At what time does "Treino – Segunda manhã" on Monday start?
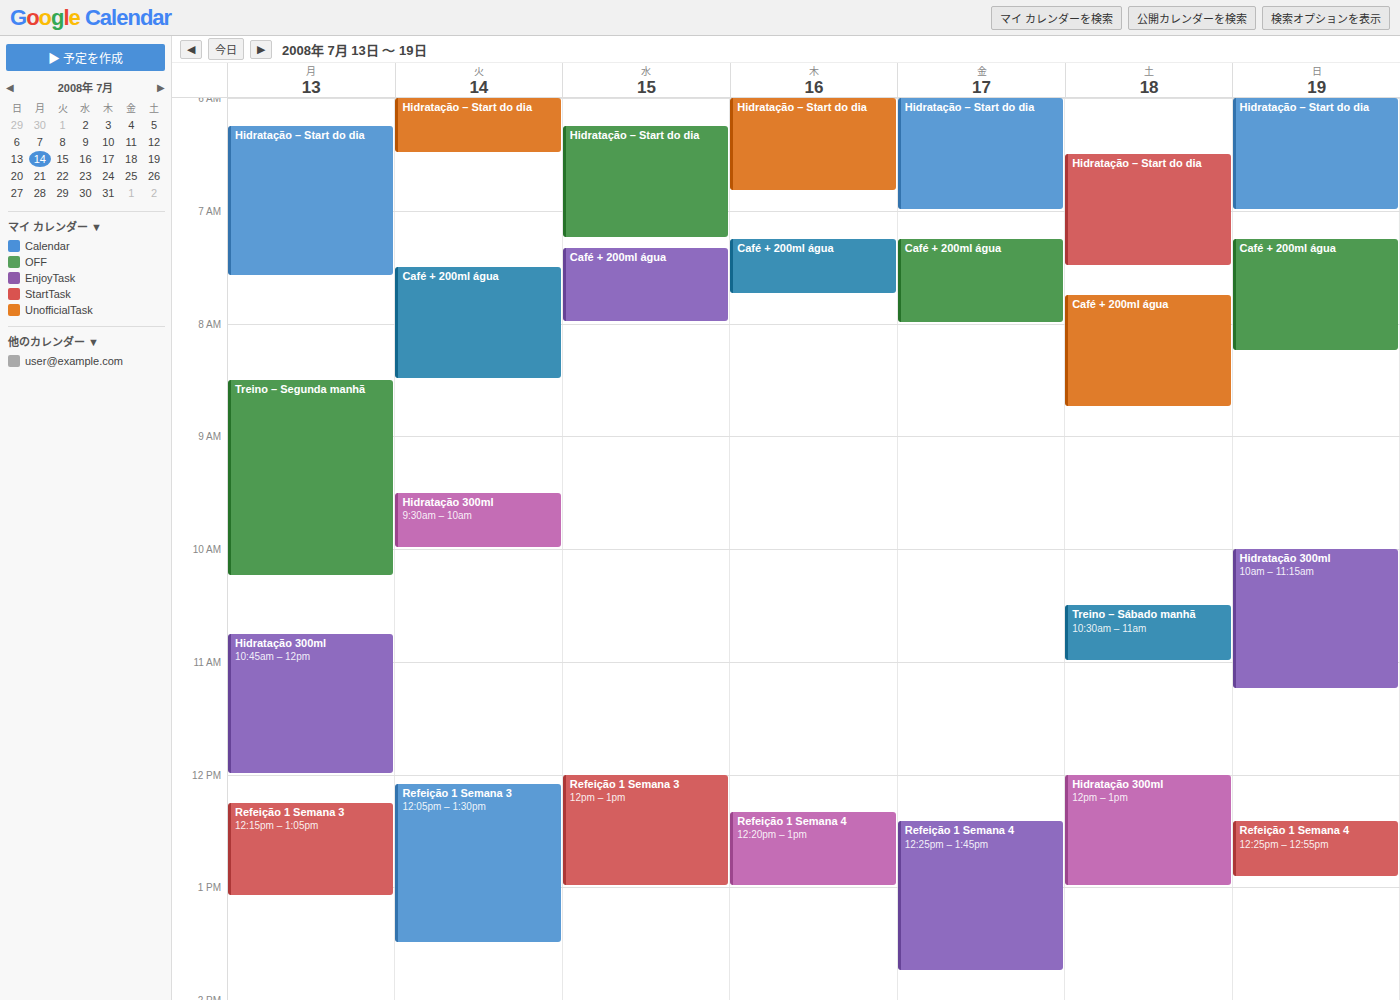
8:30 AM